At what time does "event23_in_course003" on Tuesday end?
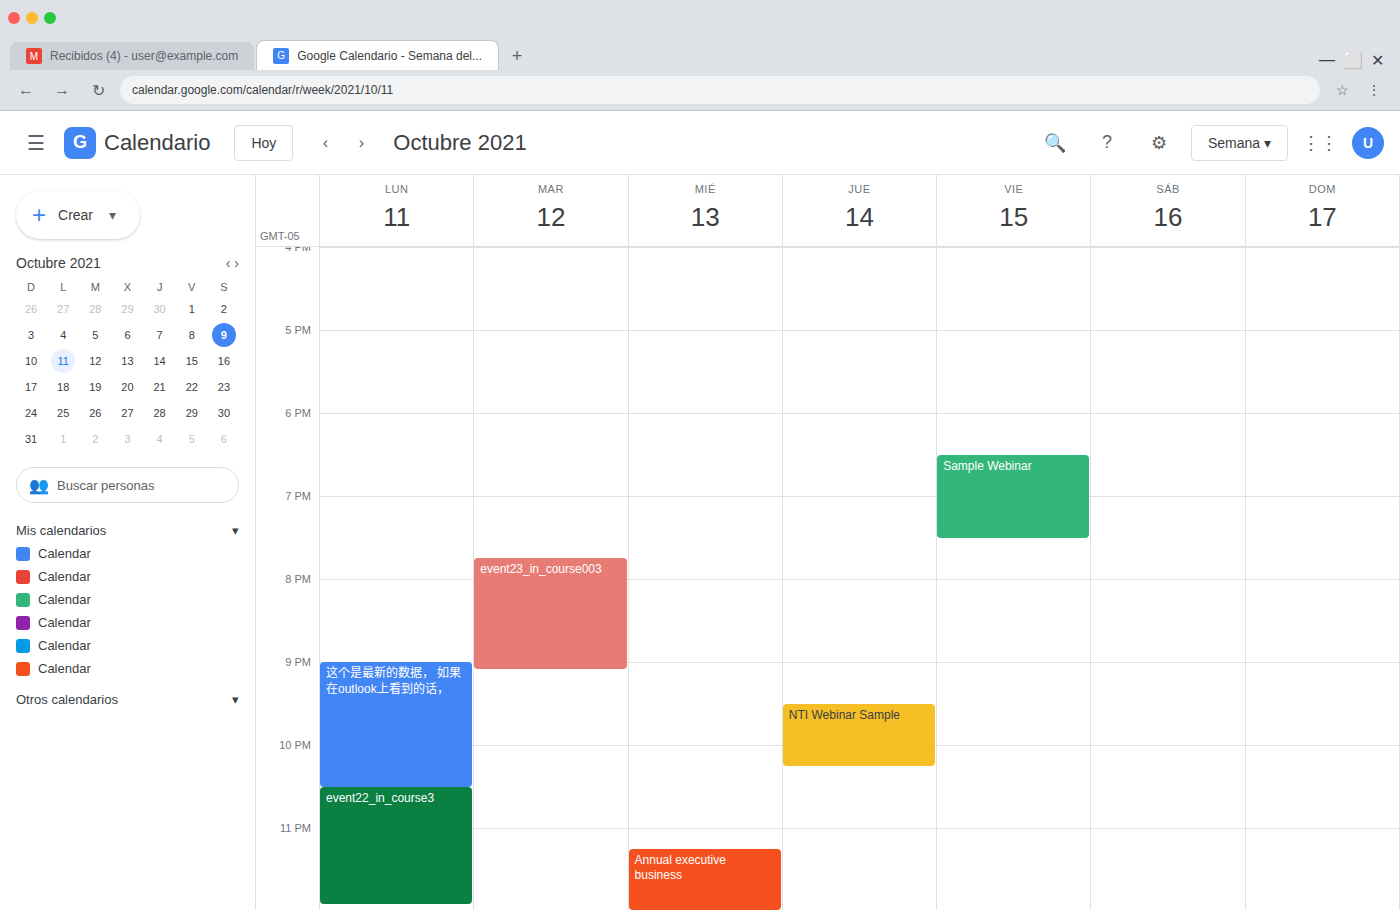
21:05